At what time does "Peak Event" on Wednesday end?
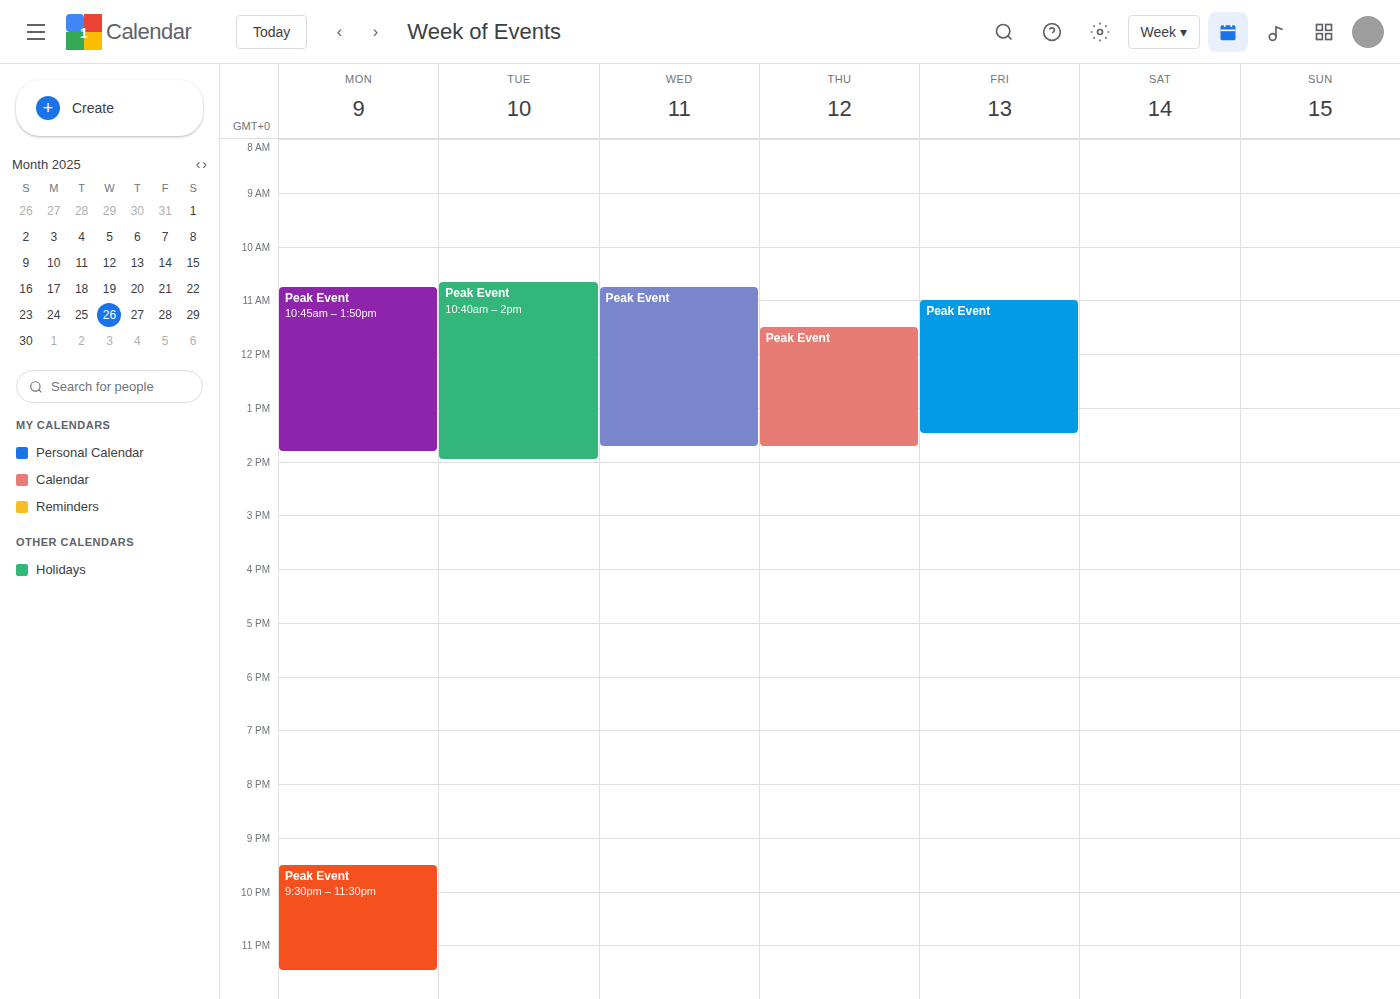
1:45 PM